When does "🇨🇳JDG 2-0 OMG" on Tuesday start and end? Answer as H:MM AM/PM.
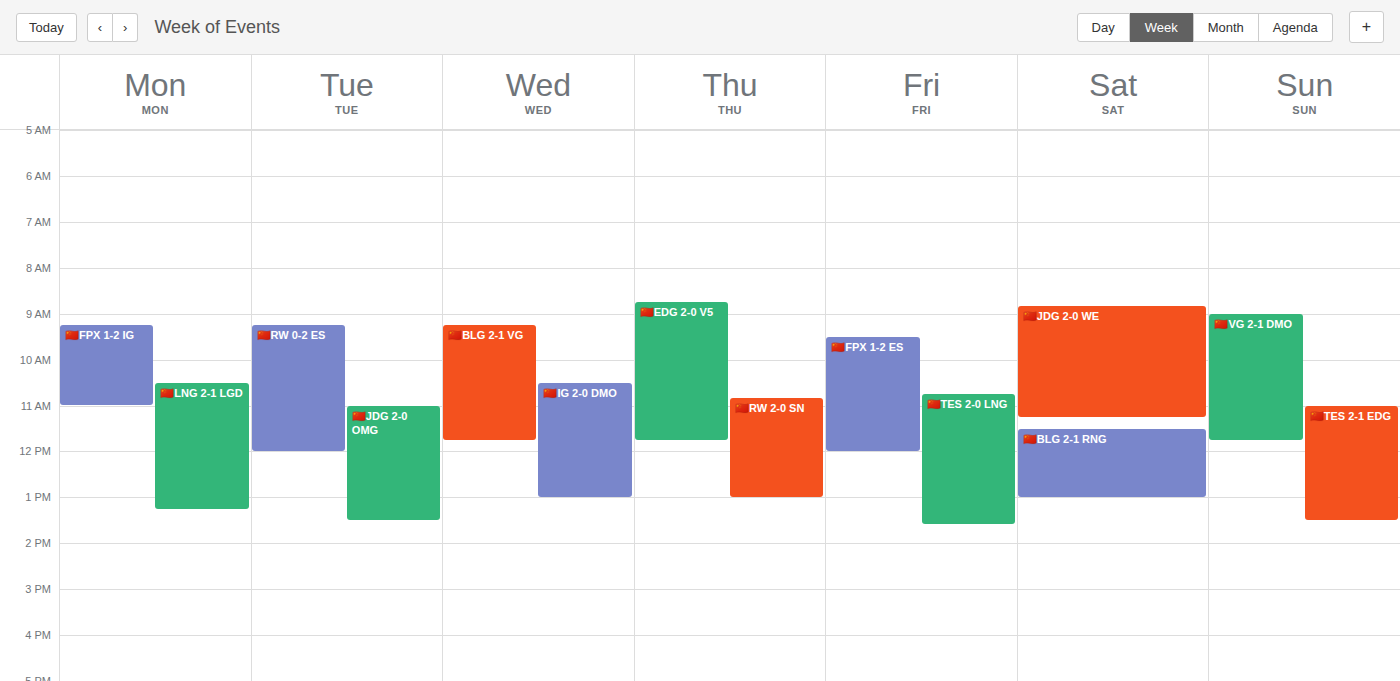
11:00 AM to 1:30 PM